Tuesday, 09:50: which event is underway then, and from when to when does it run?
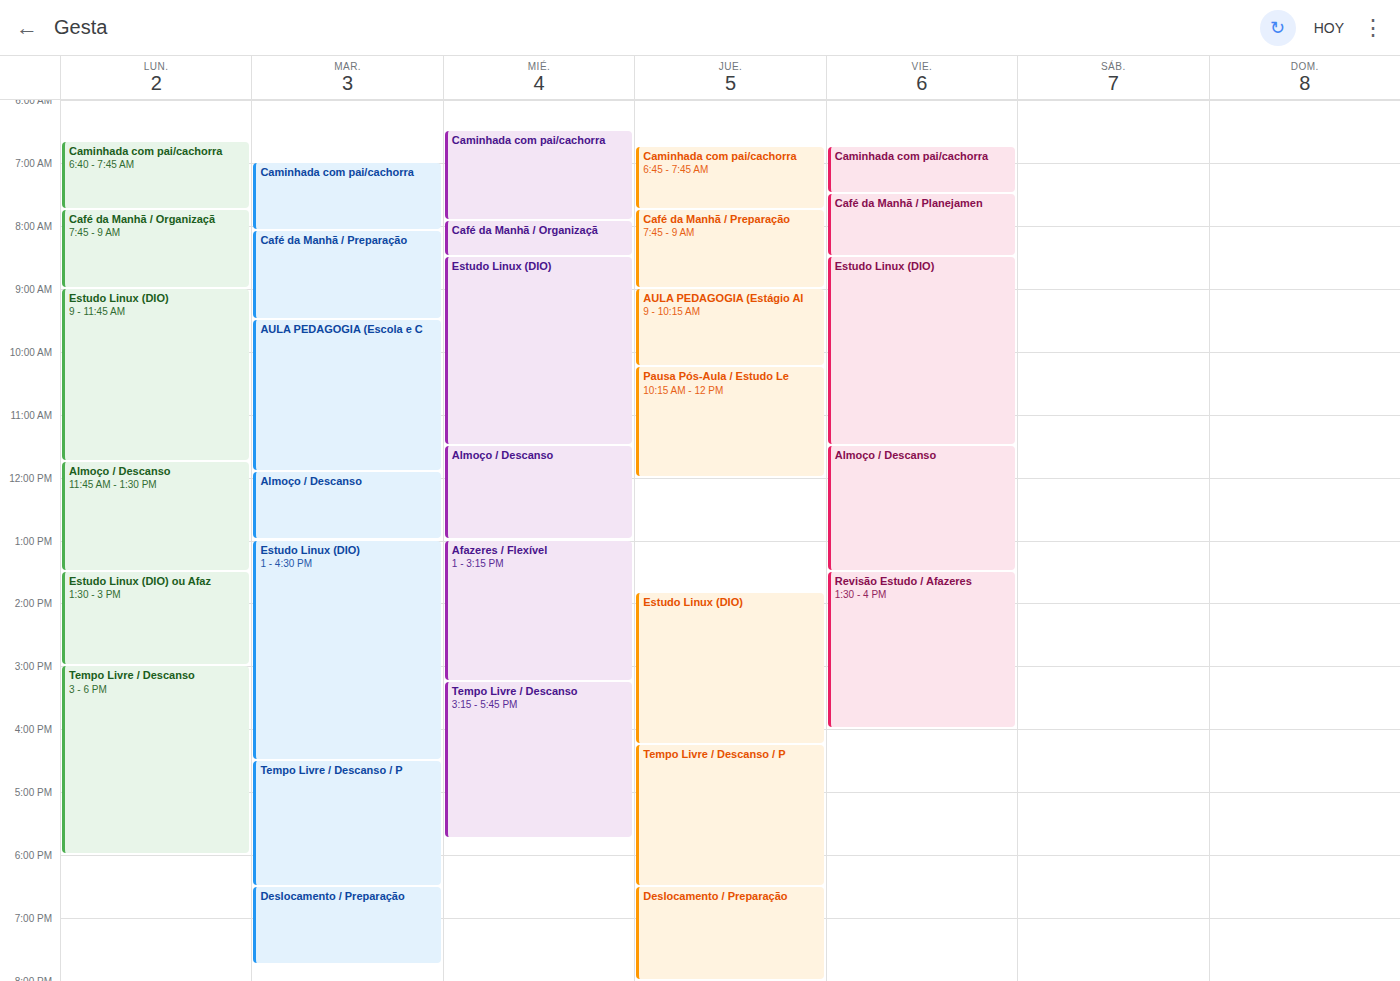
"AULA PEDAGOGIA (Escola e C", 09:30 to 11:55